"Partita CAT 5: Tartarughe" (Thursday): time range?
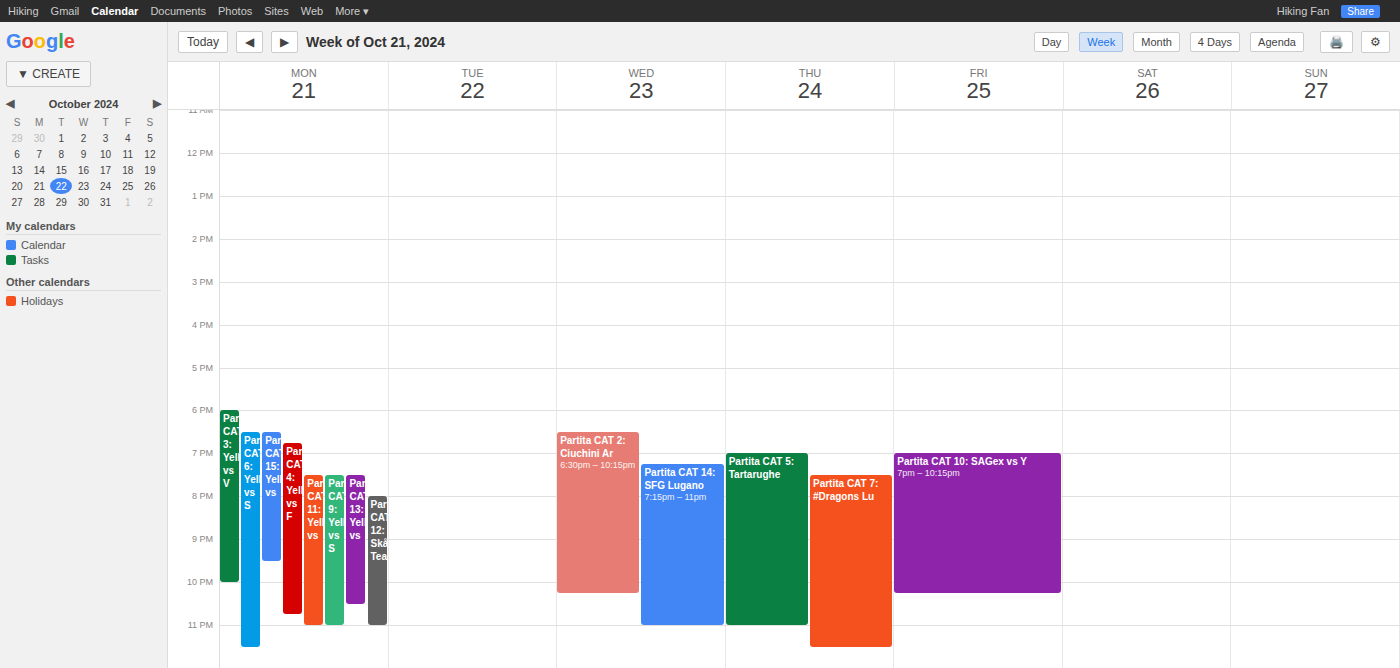
7:00 PM to 11:00 PM